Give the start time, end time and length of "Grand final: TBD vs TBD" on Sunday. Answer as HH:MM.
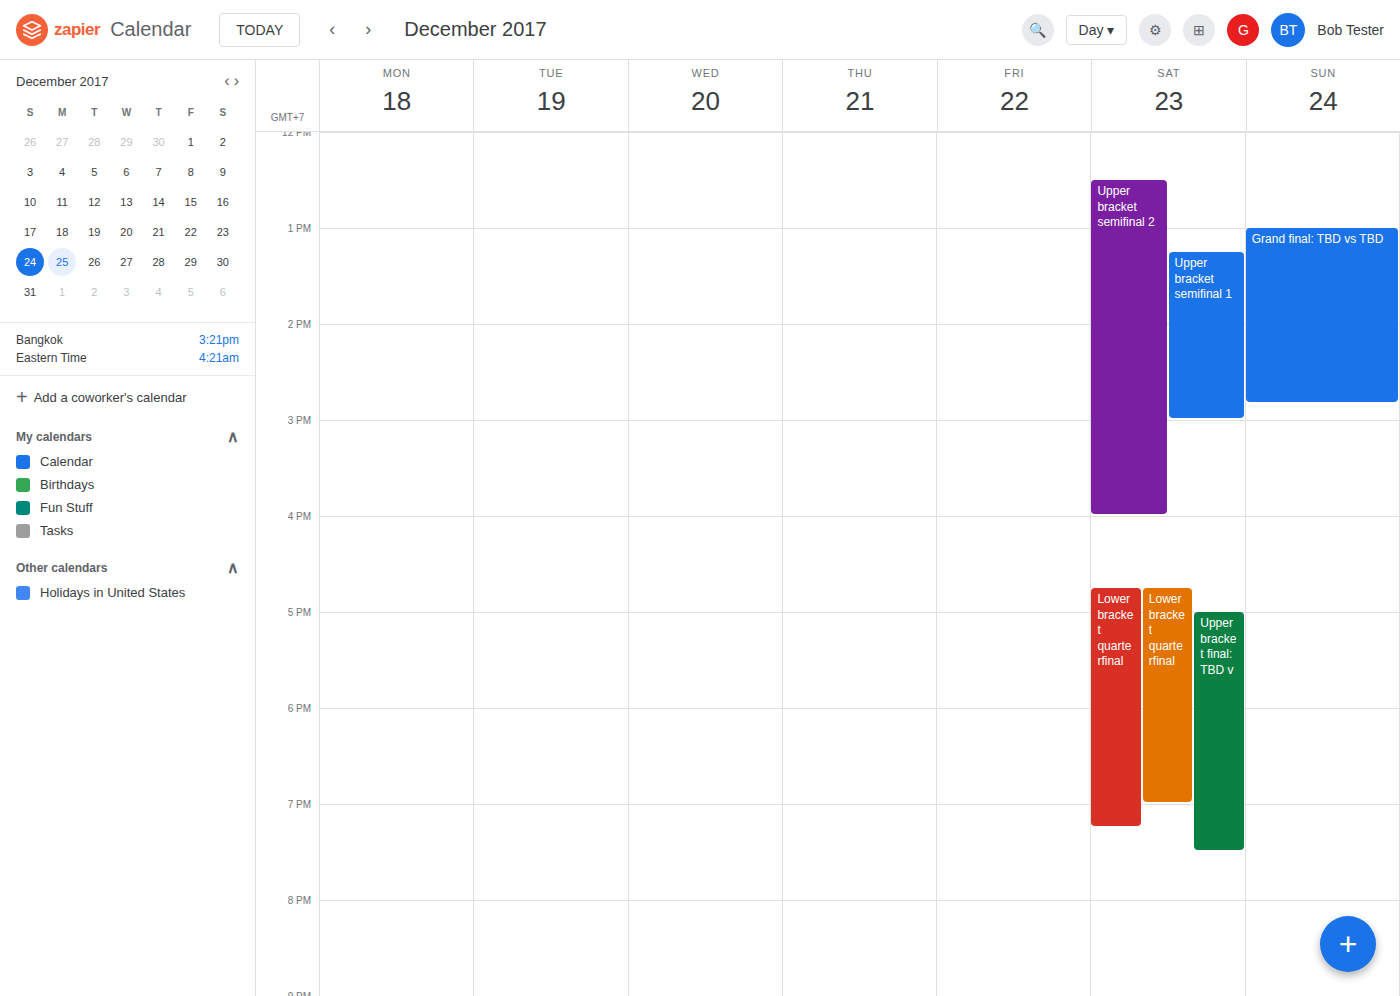
13:00 to 14:50, 1 hour 50 minutes